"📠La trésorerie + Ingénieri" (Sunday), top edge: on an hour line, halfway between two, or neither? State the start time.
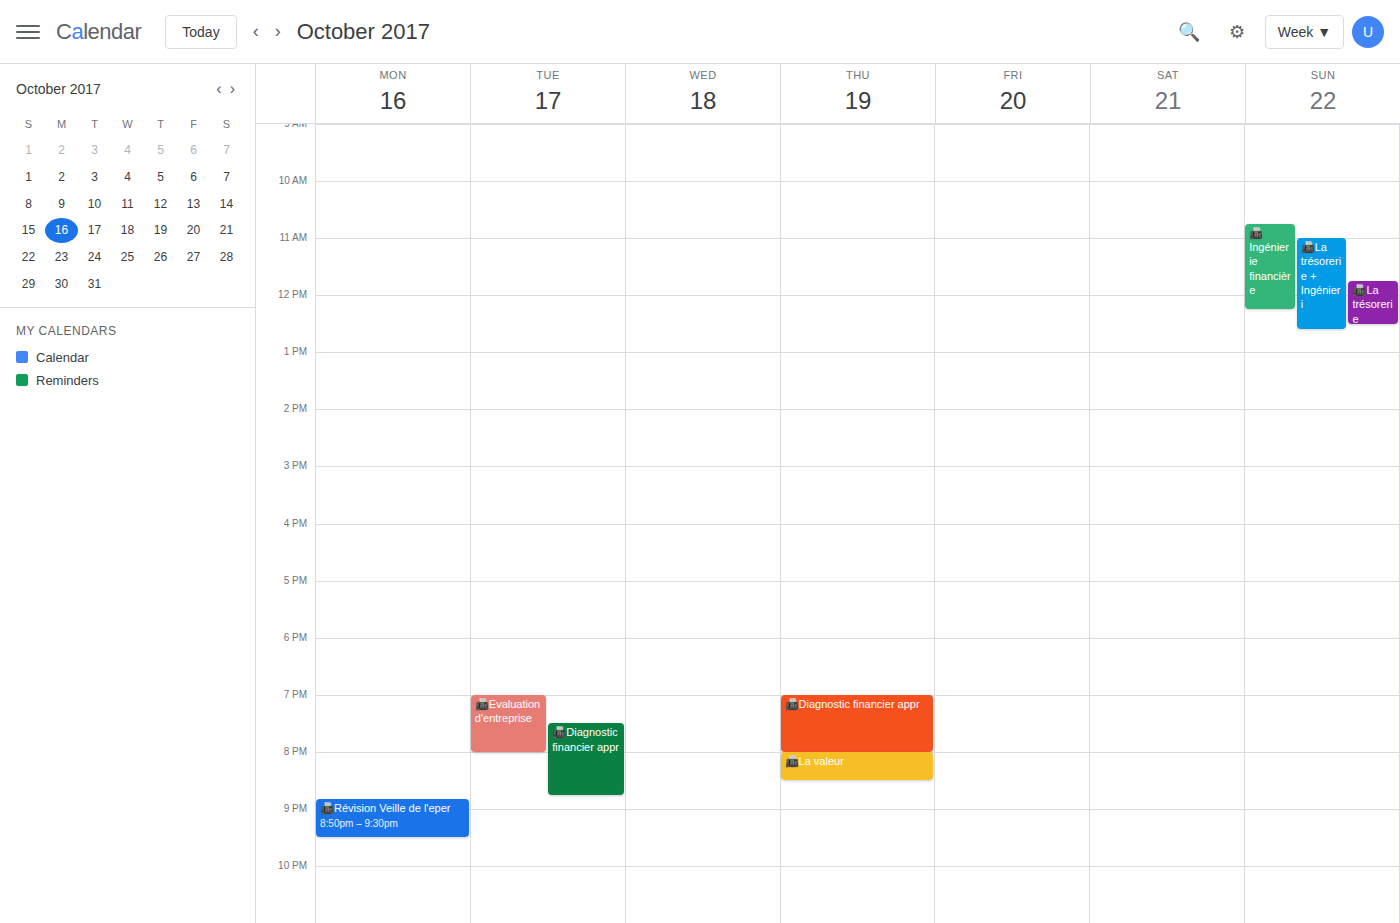
11:00 AM -- exactly on the 11 AM line.